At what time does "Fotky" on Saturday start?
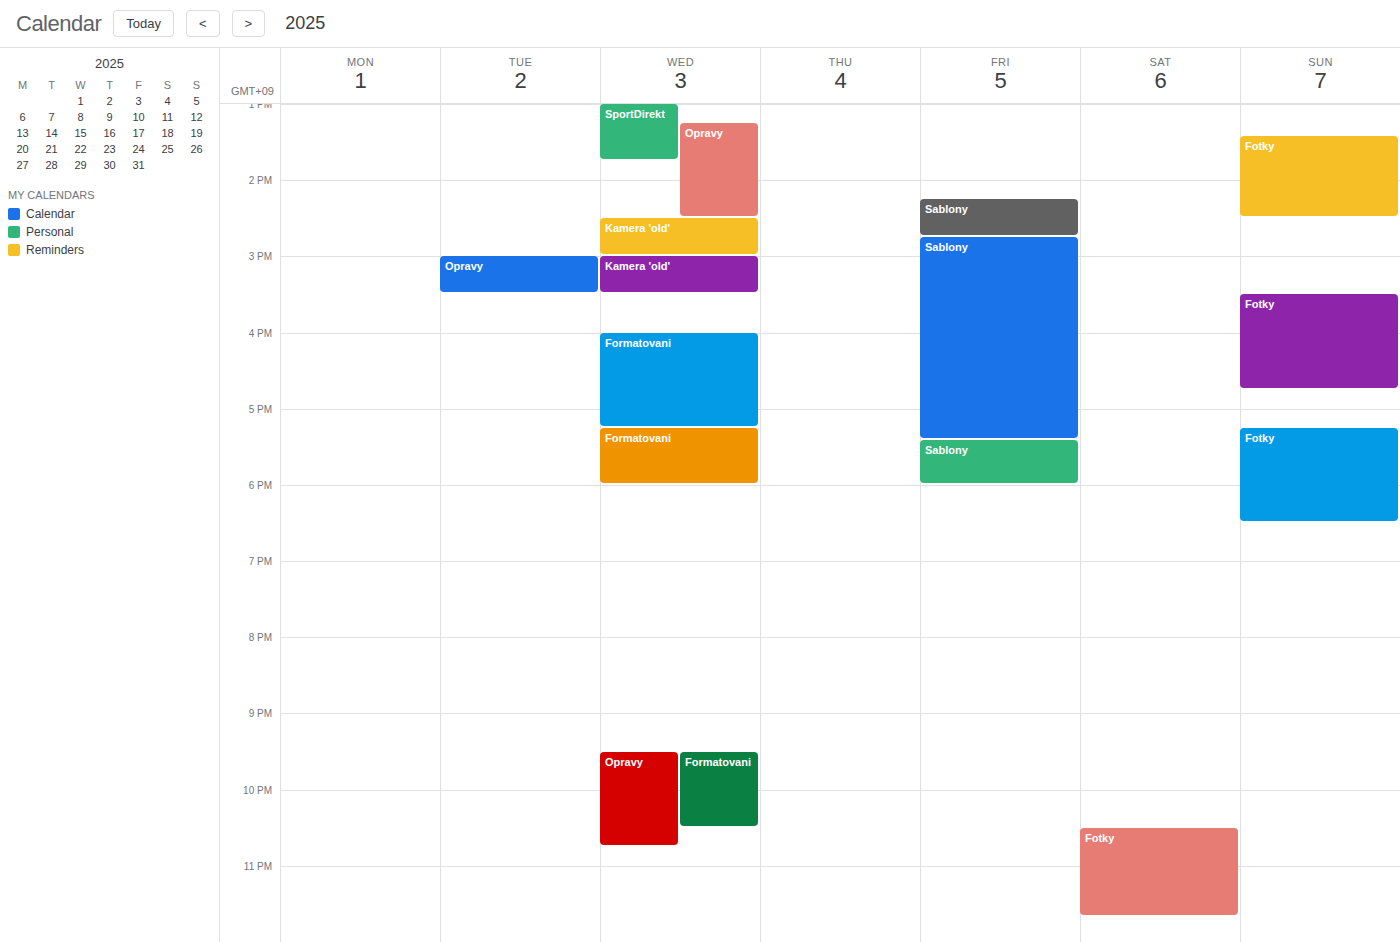
10:30 PM